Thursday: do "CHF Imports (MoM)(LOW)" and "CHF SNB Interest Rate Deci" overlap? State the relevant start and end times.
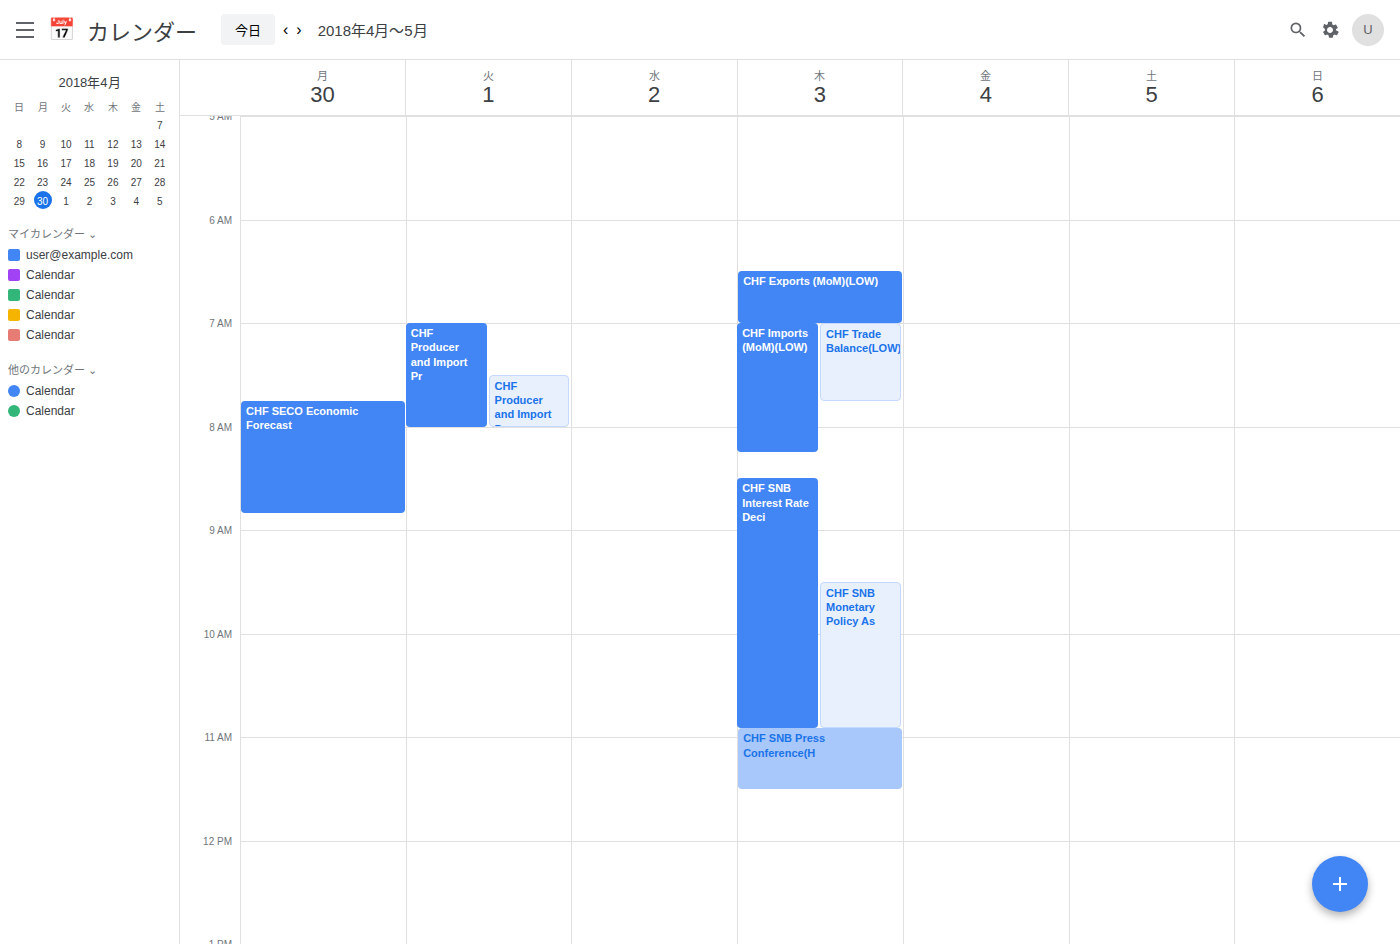
"CHF Imports (MoM)(LOW)" ends at 8:15 AM and "CHF SNB Interest Rate Deci" starts at 8:30 AM -- no overlap.